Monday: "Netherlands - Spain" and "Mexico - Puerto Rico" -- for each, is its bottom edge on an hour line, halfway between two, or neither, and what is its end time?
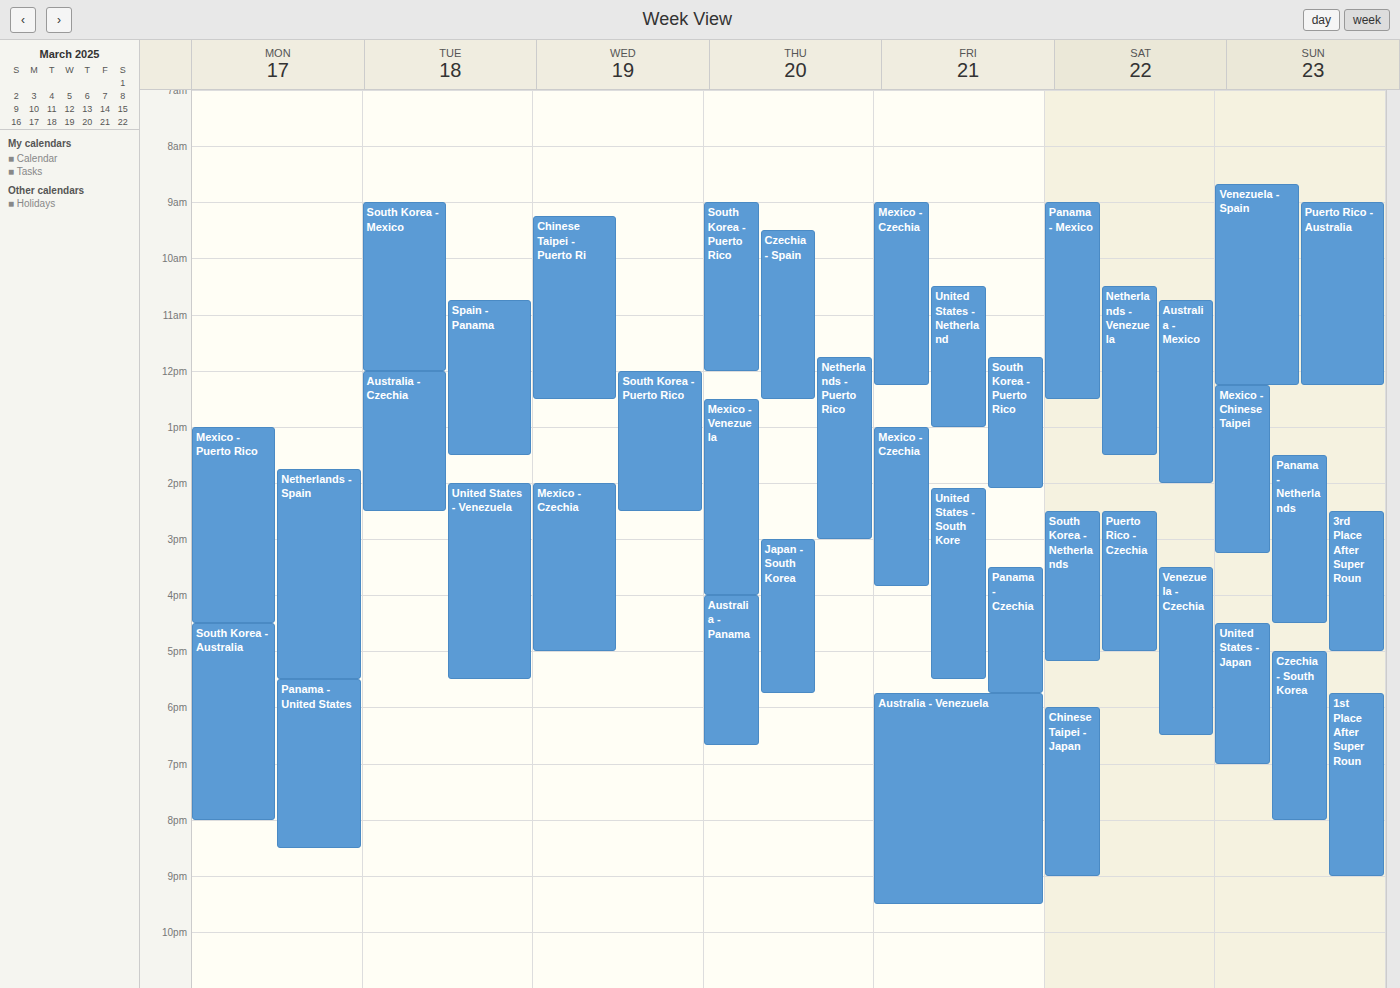
"Netherlands - Spain": 5:30 PM, halfway between the 5 PM and 6 PM lines. "Mexico - Puerto Rico": 4:30 PM, halfway between the 4 PM and 5 PM lines.